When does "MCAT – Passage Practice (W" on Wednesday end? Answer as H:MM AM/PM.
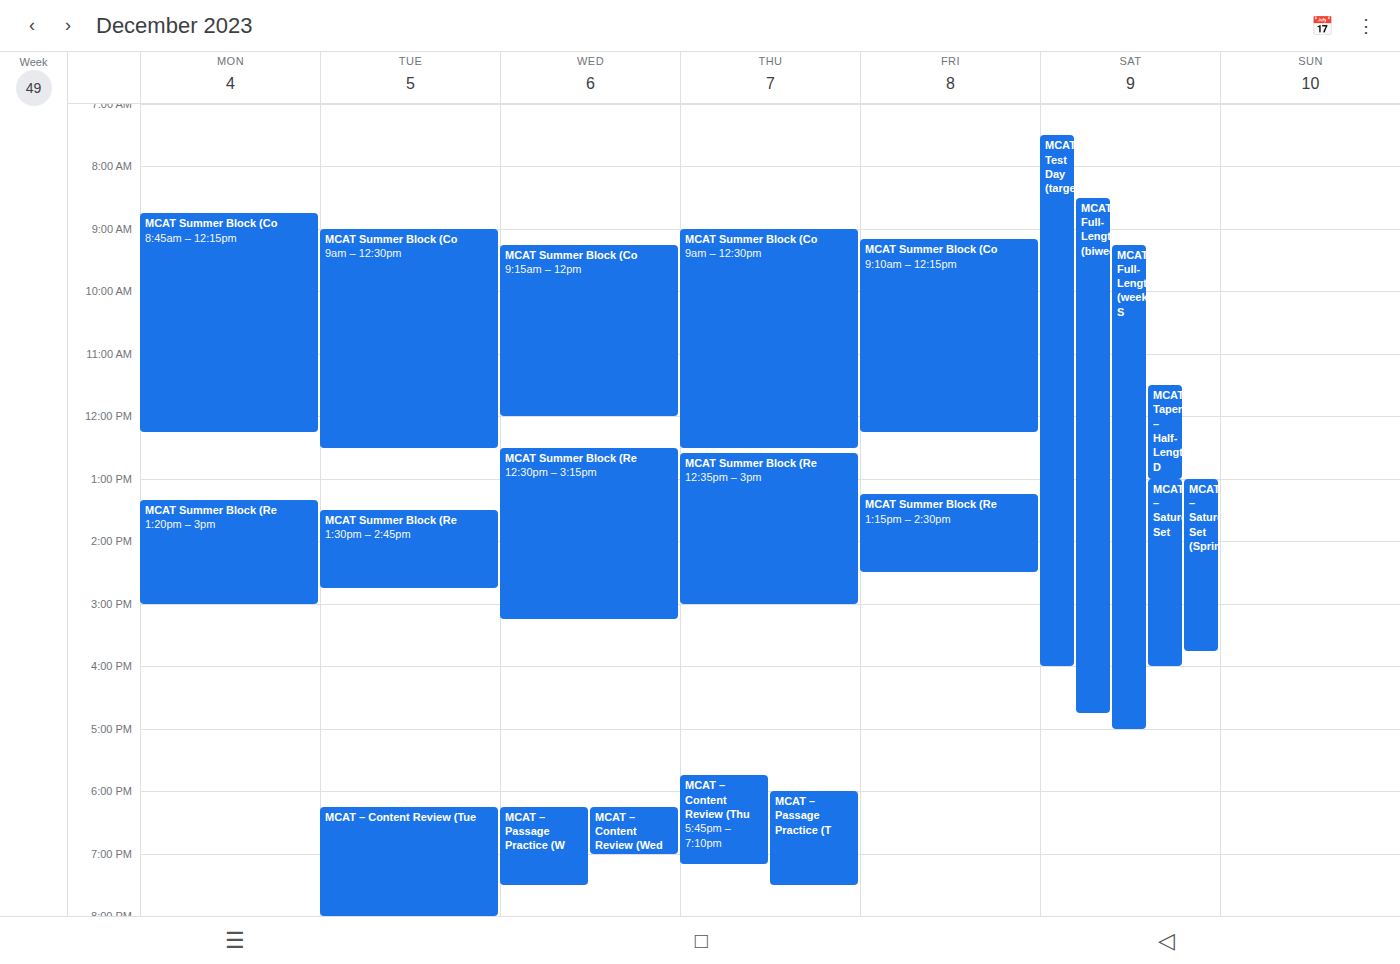
7:30 PM